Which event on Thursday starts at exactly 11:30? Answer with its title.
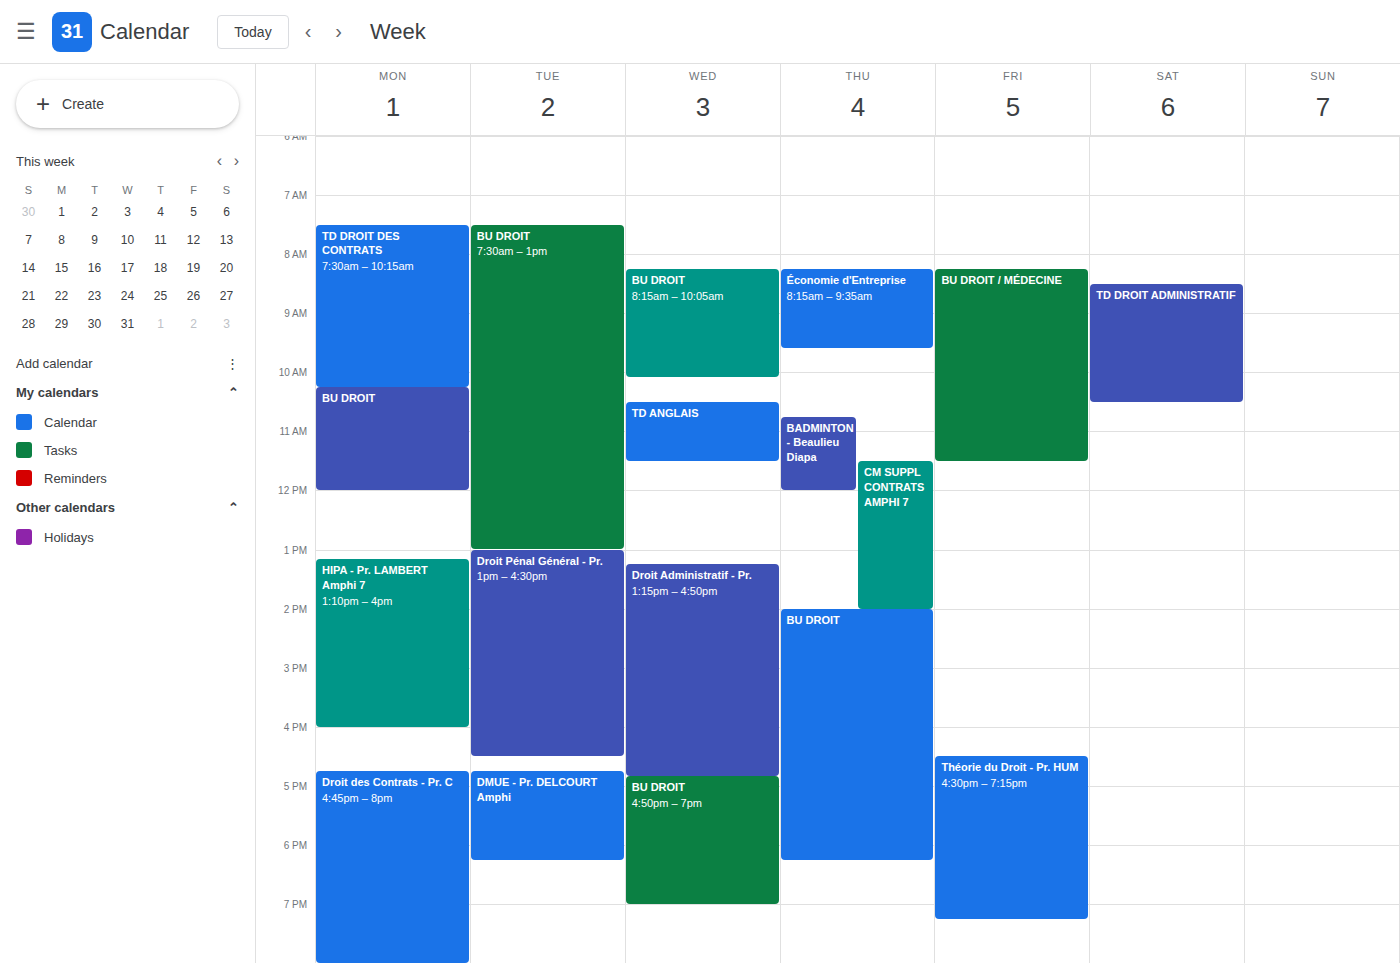
"CM SUPPL CONTRATS AMPHI 7"